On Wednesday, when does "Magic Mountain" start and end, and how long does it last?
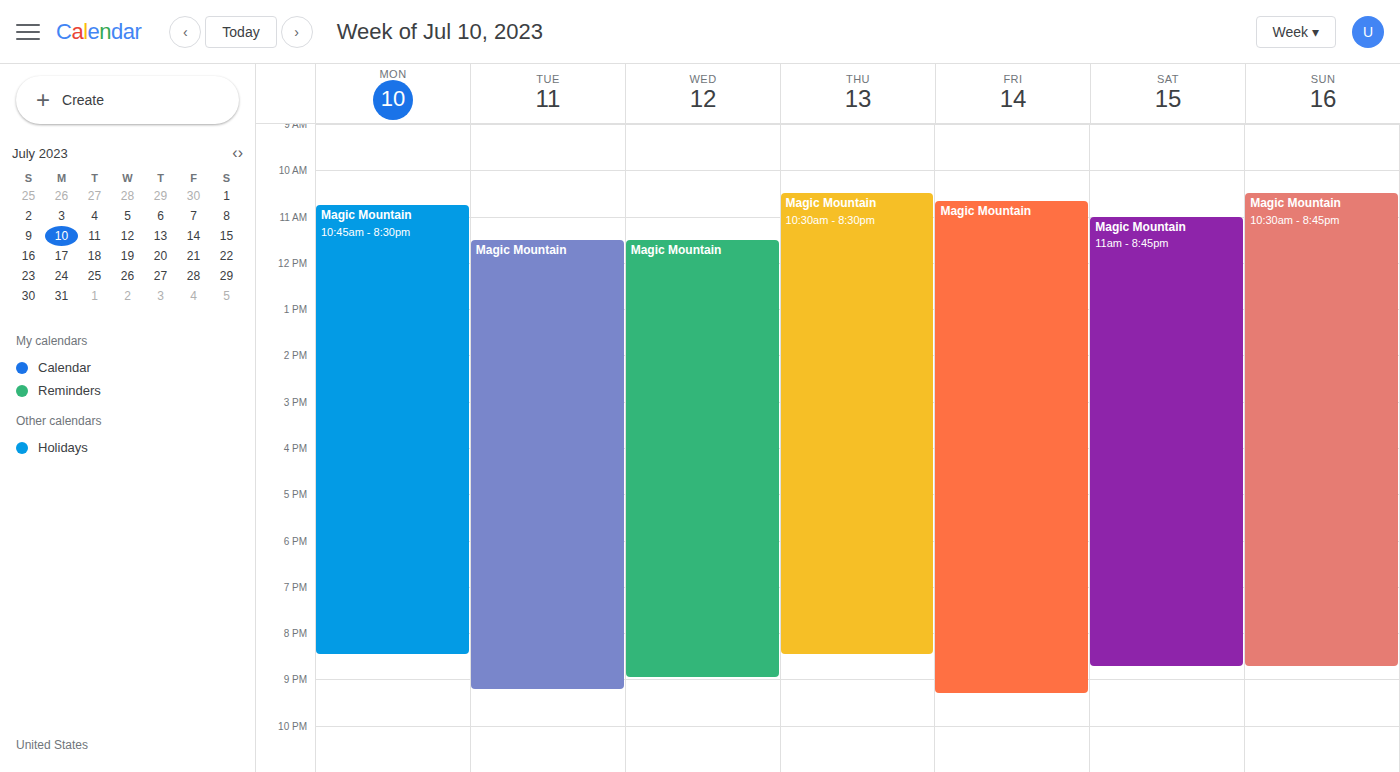
11:30 to 21:00, 9 hours 30 minutes